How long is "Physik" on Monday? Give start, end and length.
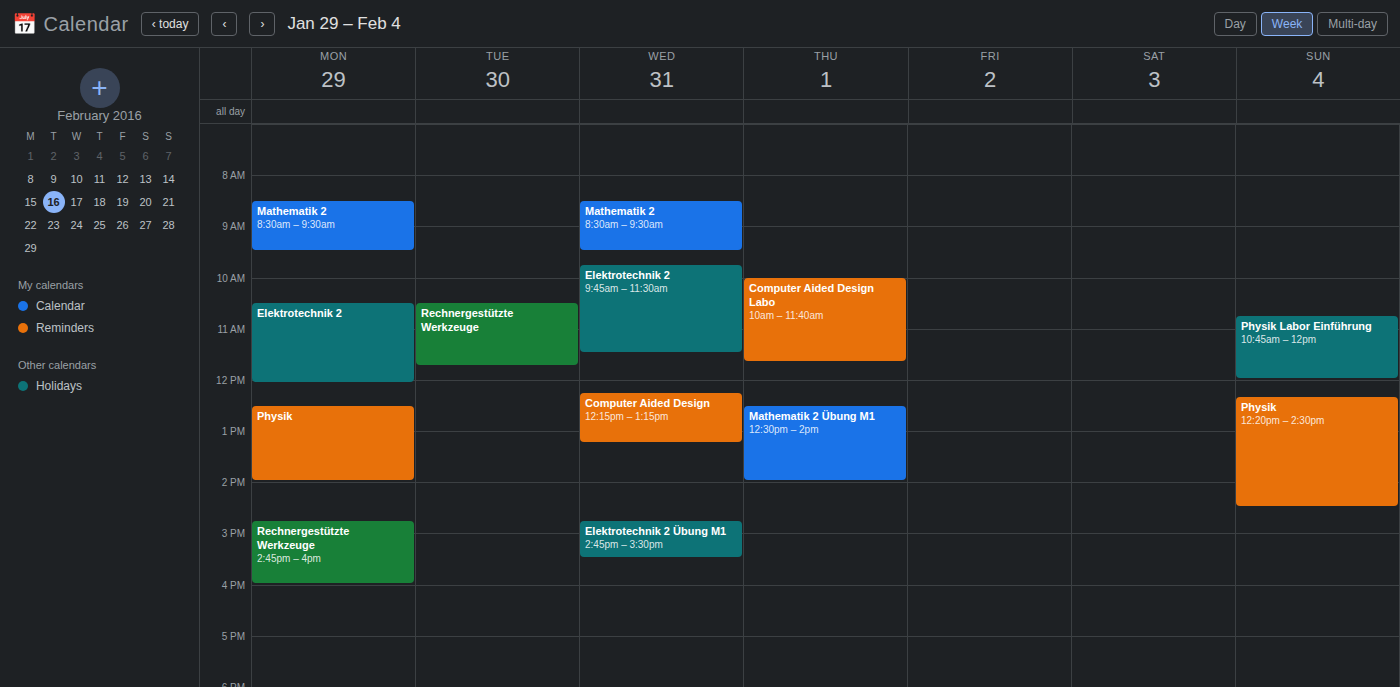
12:30 PM to 2:00 PM, 1 hour 30 minutes